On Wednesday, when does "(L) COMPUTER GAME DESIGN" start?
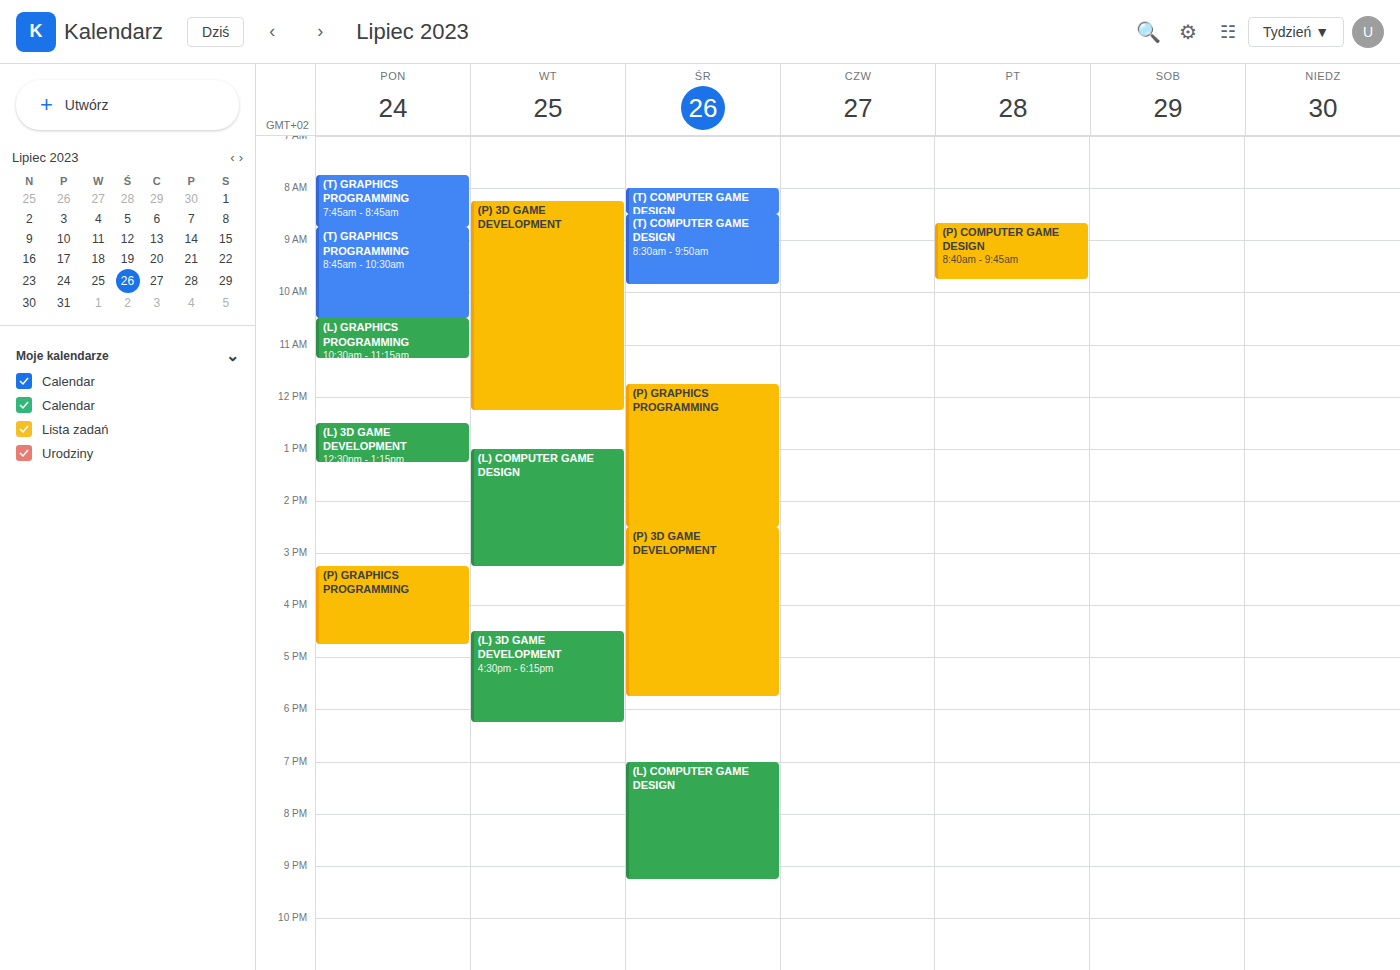
7:00 PM